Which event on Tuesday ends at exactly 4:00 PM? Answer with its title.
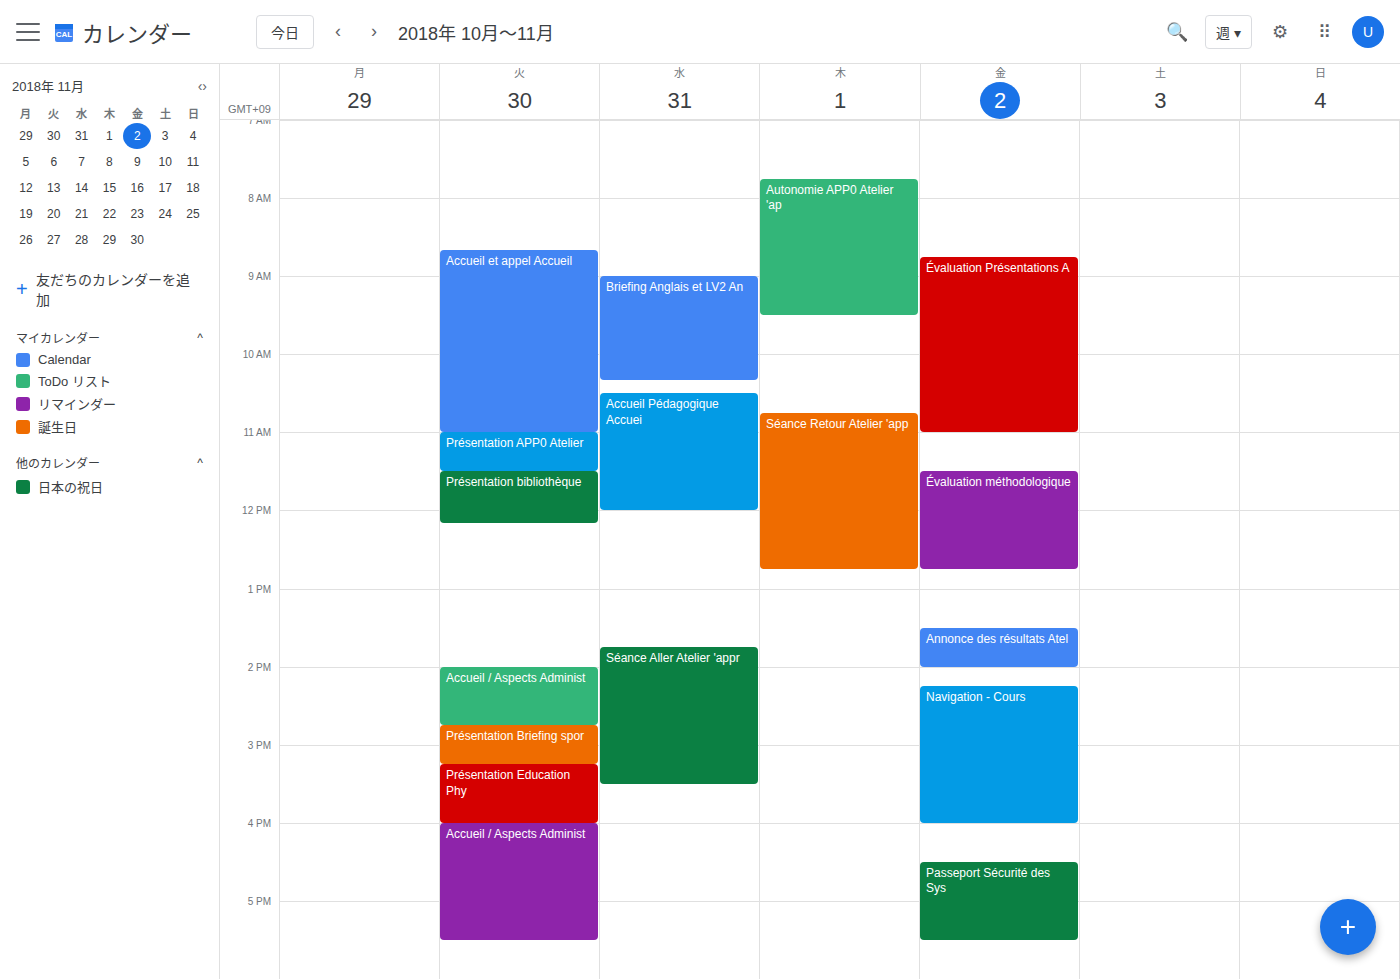
"Présentation Education Phy"